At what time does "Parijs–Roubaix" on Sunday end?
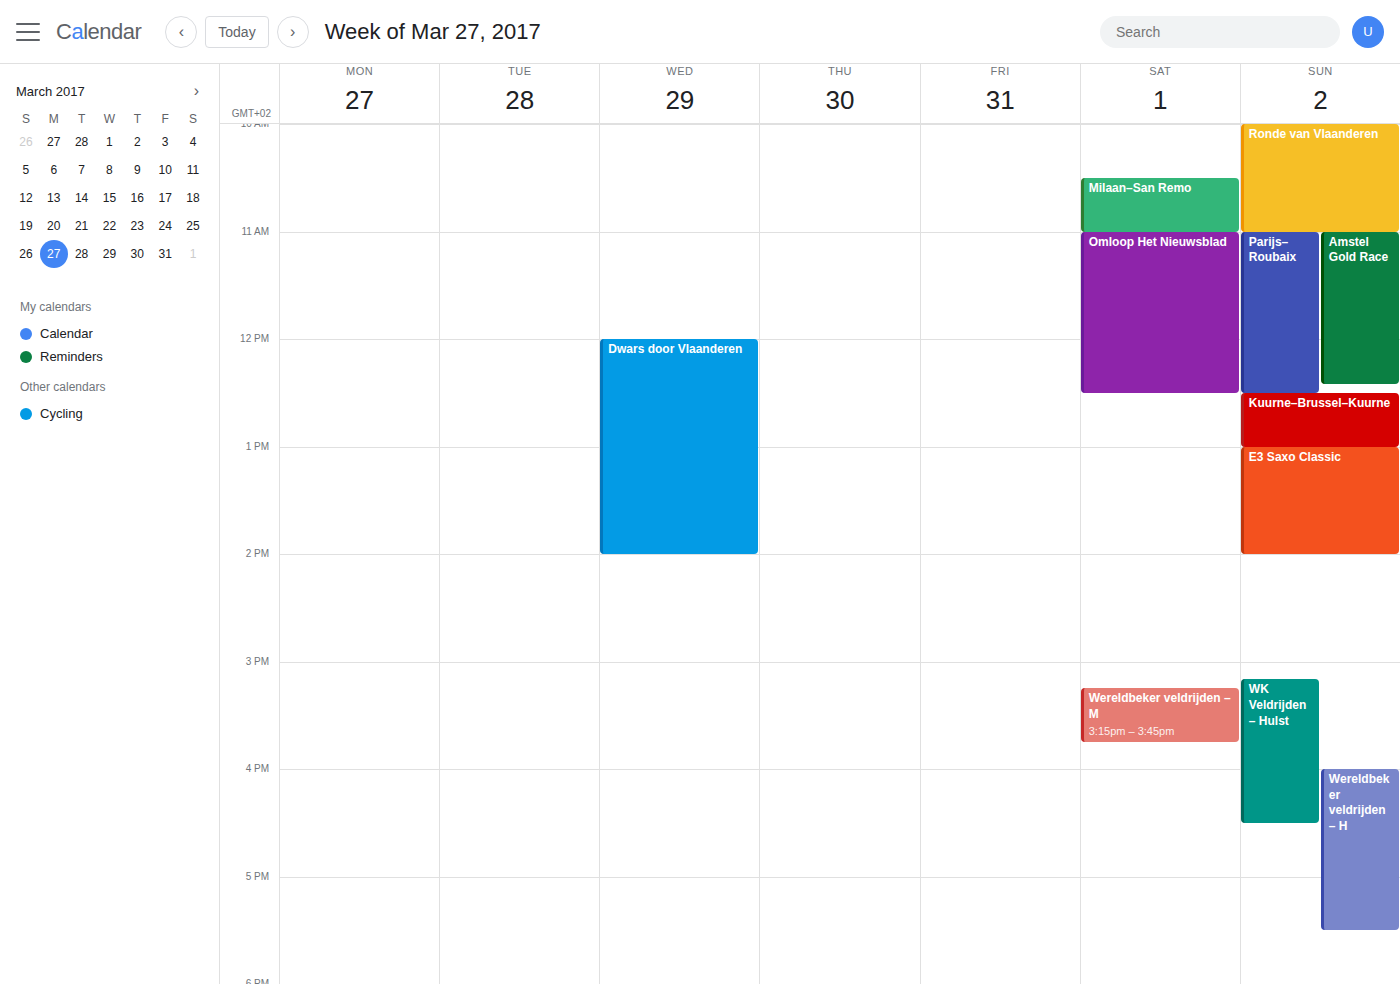
12:30 PM